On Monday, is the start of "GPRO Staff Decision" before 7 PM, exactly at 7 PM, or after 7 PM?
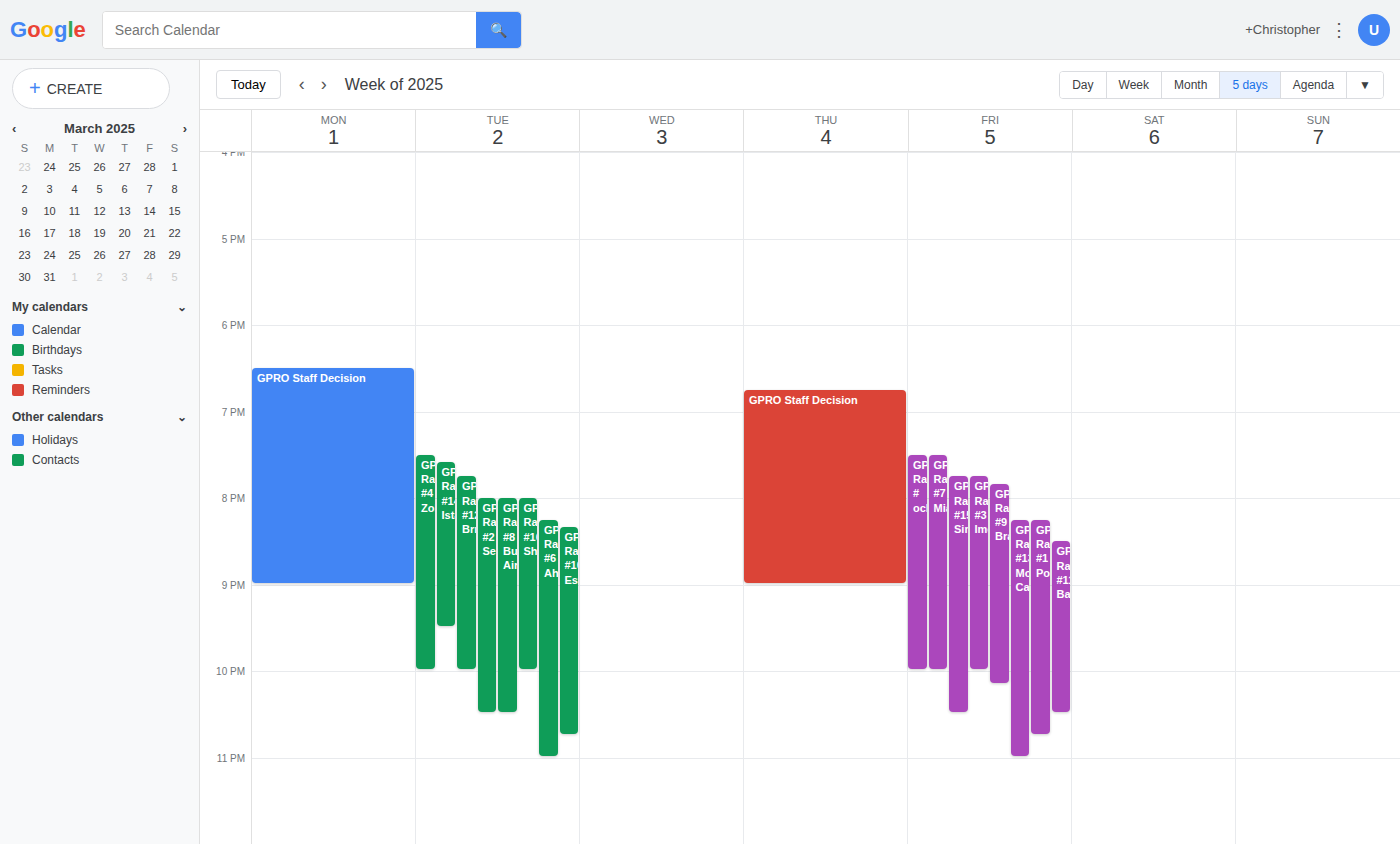
6:30 PM -- before 7 PM, 30 minutes above the 7 PM line.